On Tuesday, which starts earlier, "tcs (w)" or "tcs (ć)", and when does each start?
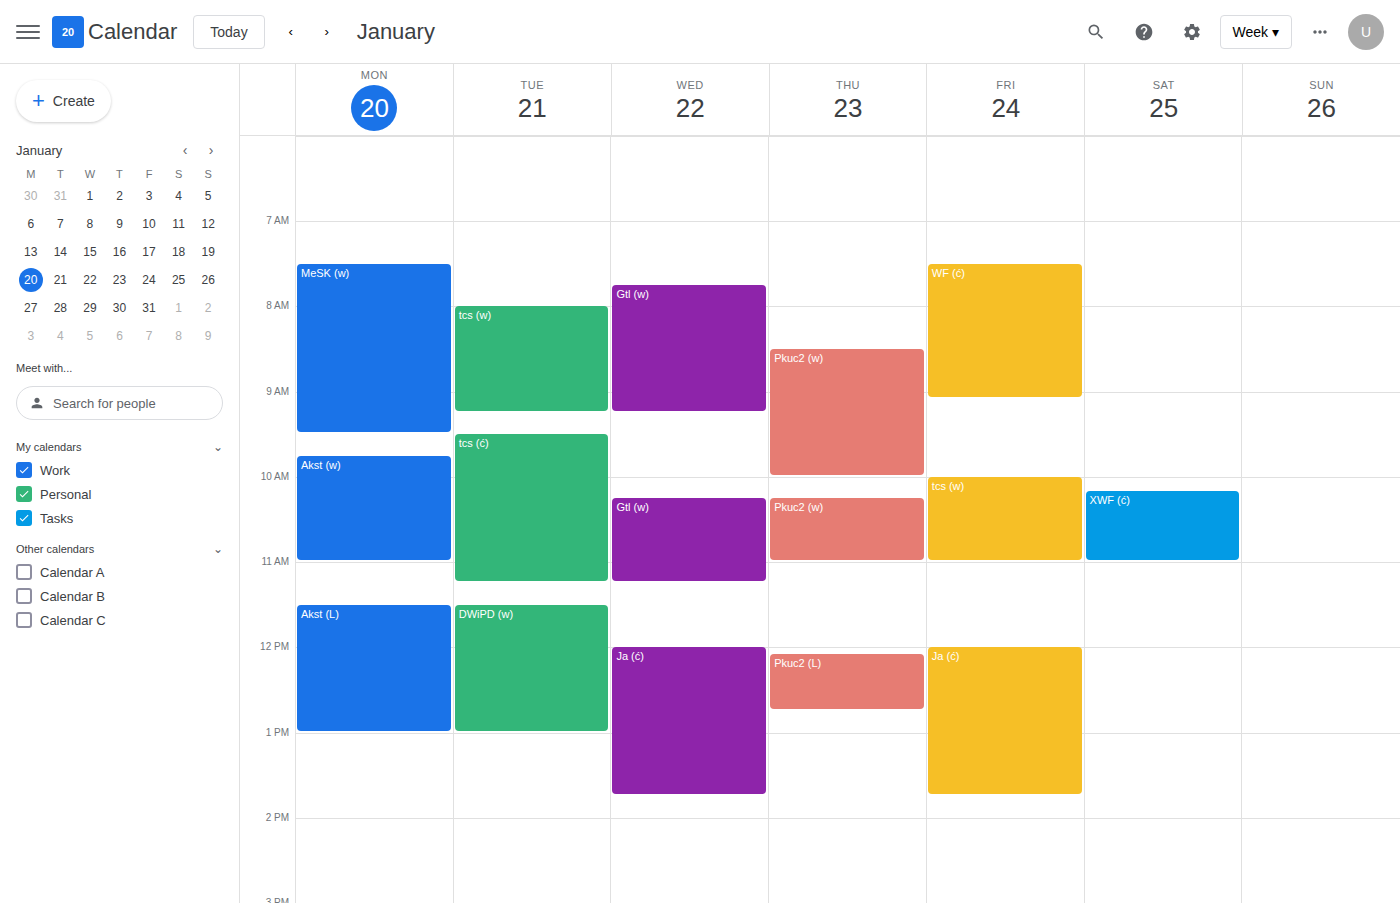
"tcs (w)" 8:00 AM; "tcs (ć)" 9:30 AM.